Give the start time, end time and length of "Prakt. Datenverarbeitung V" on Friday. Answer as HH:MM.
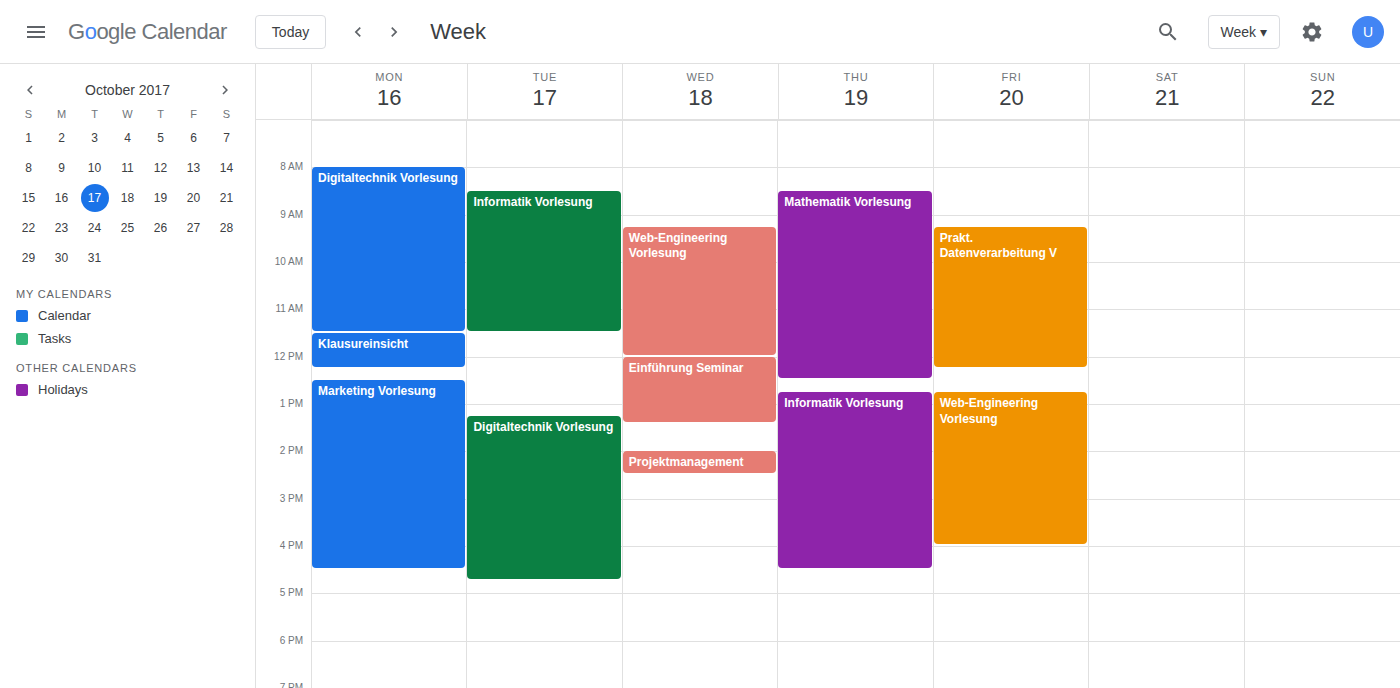
09:15 to 12:15, 3 hours